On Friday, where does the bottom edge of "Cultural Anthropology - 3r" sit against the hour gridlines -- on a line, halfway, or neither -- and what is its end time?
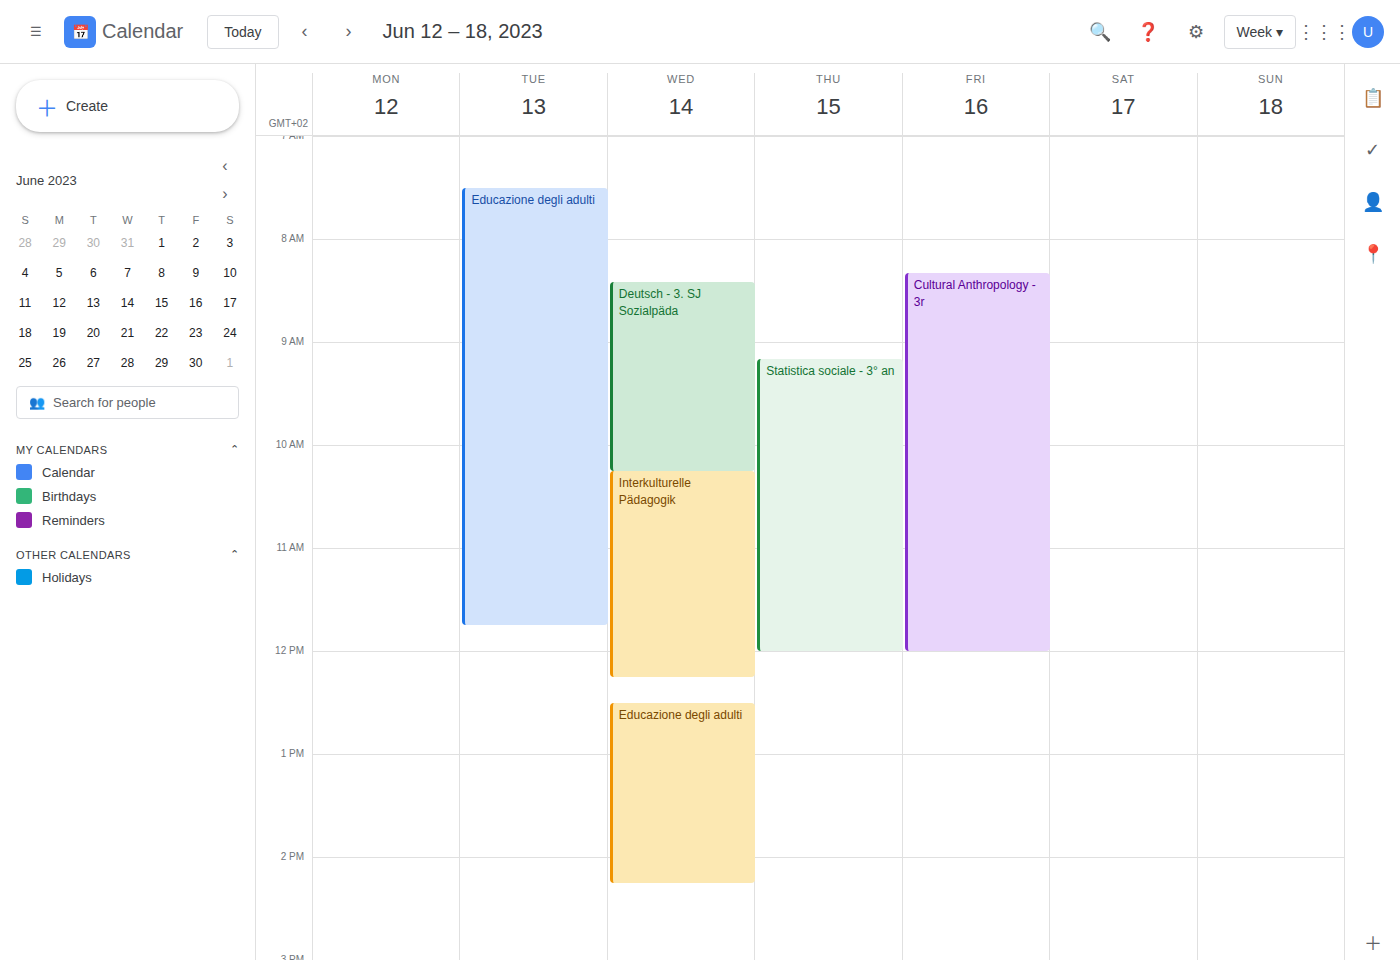
12:00 PM -- exactly on the 12 PM line.